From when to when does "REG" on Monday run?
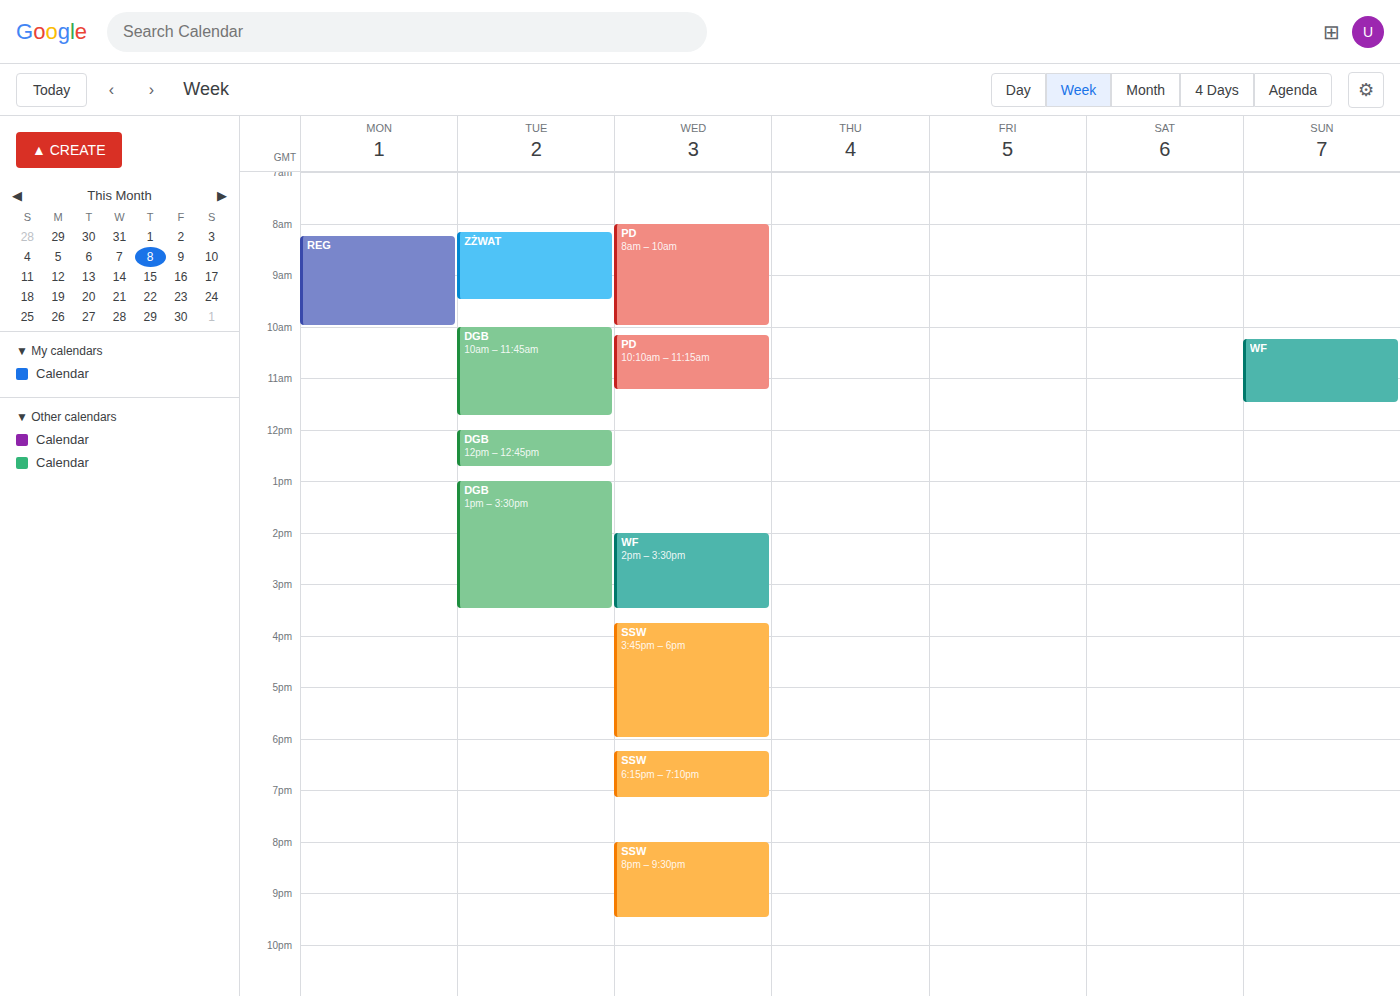
08:15 to 10:00